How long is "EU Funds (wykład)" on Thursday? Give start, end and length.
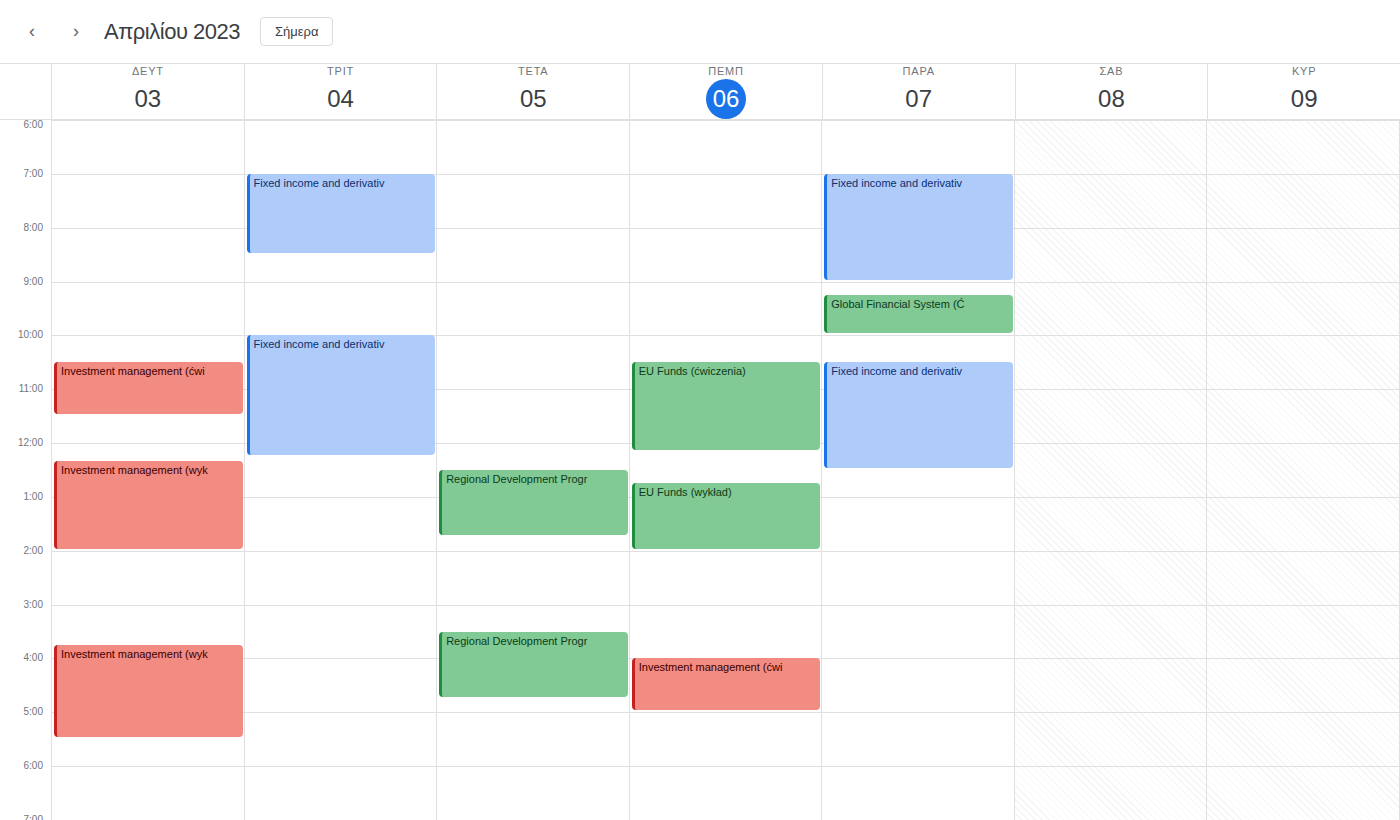
12:45 PM to 2:00 PM, 1 hour 15 minutes